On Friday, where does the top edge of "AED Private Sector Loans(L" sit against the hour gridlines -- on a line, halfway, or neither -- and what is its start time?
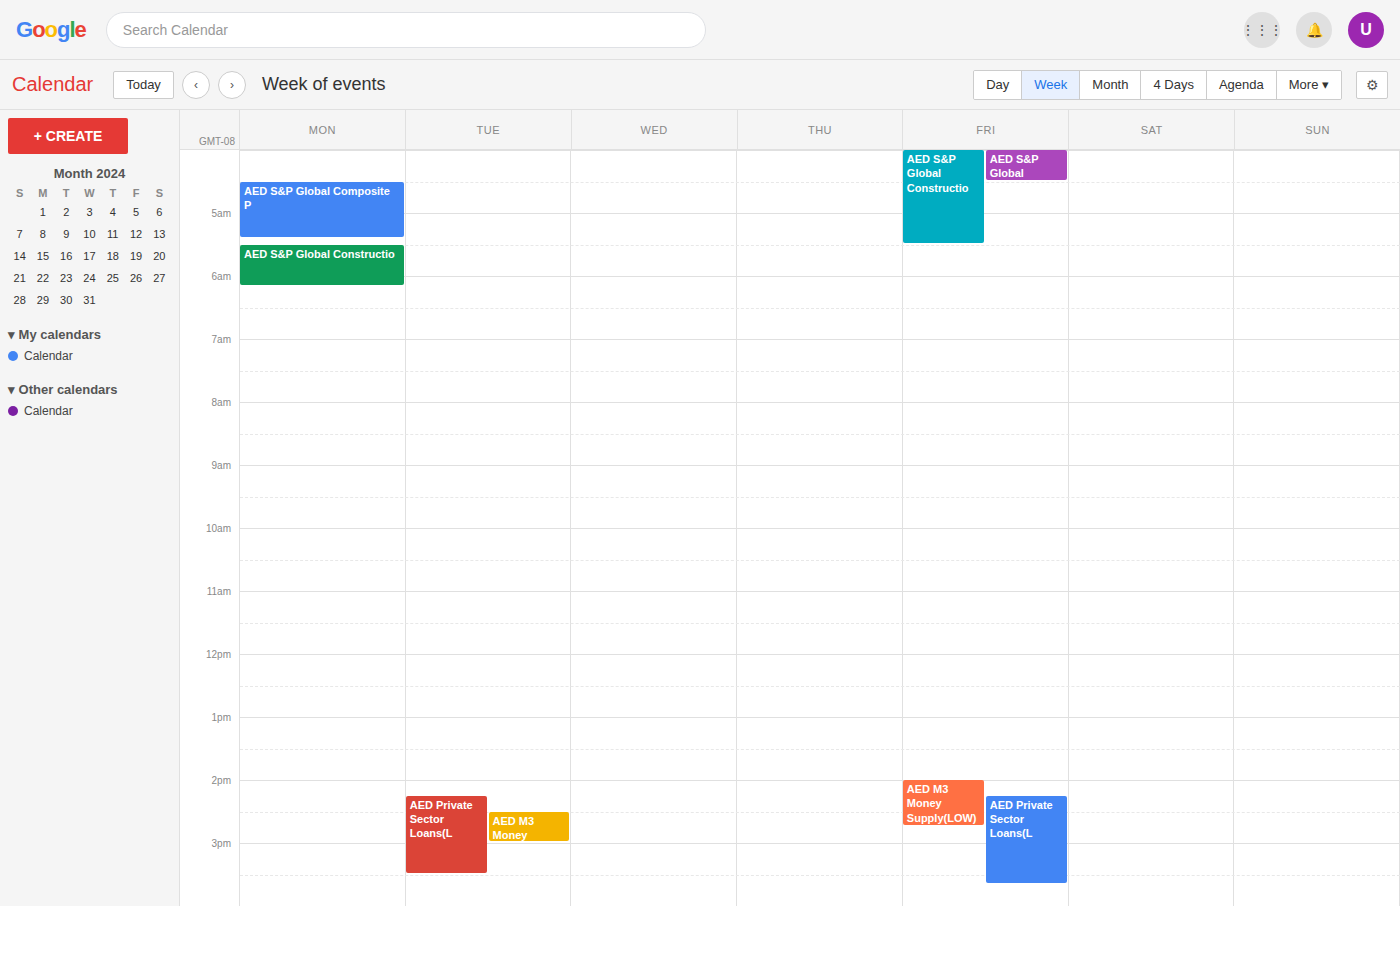
2:15 PM -- neither: a quarter of the way from the 2 PM line to the 3 PM line.